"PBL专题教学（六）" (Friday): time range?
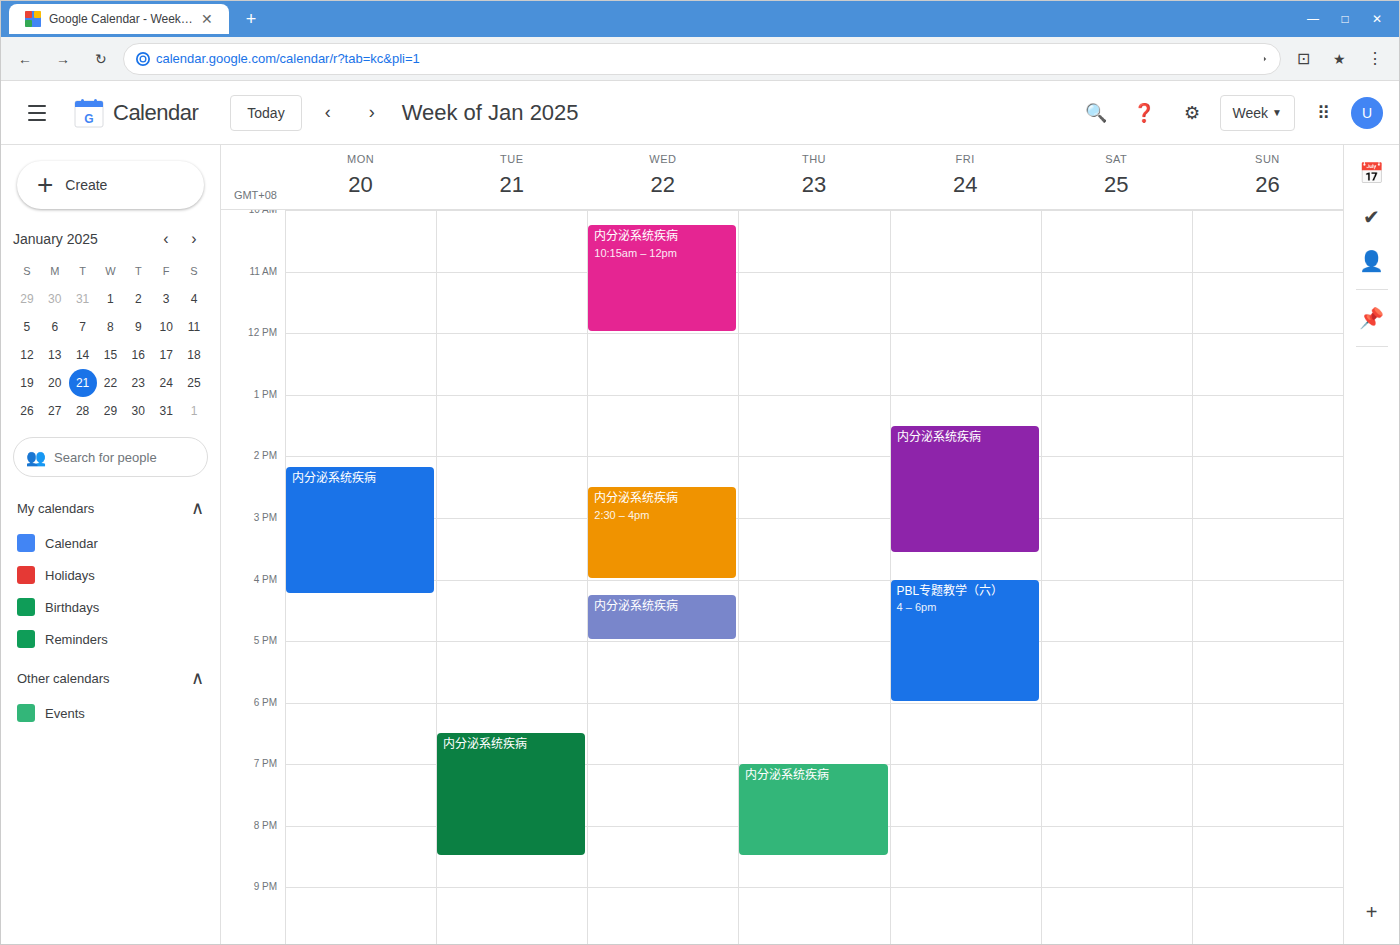
4:00 PM to 6:00 PM